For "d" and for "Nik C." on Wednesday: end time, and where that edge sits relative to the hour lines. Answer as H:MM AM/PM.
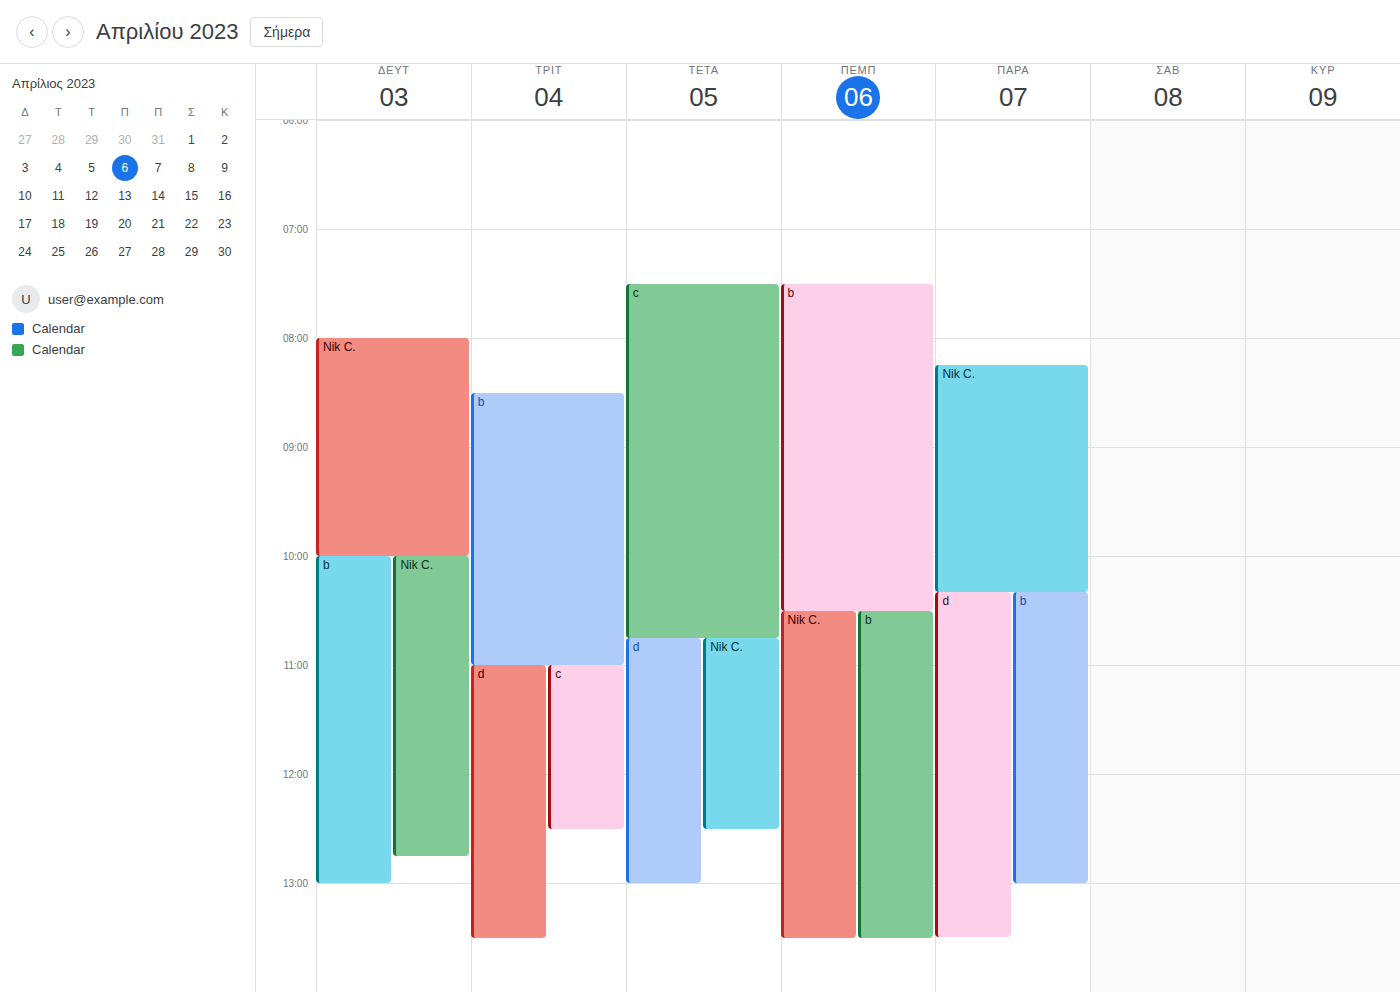
"d": 1:00 PM, exactly on the 1 PM line. "Nik C.": 12:30 PM, halfway between the 12 PM and 1 PM lines.